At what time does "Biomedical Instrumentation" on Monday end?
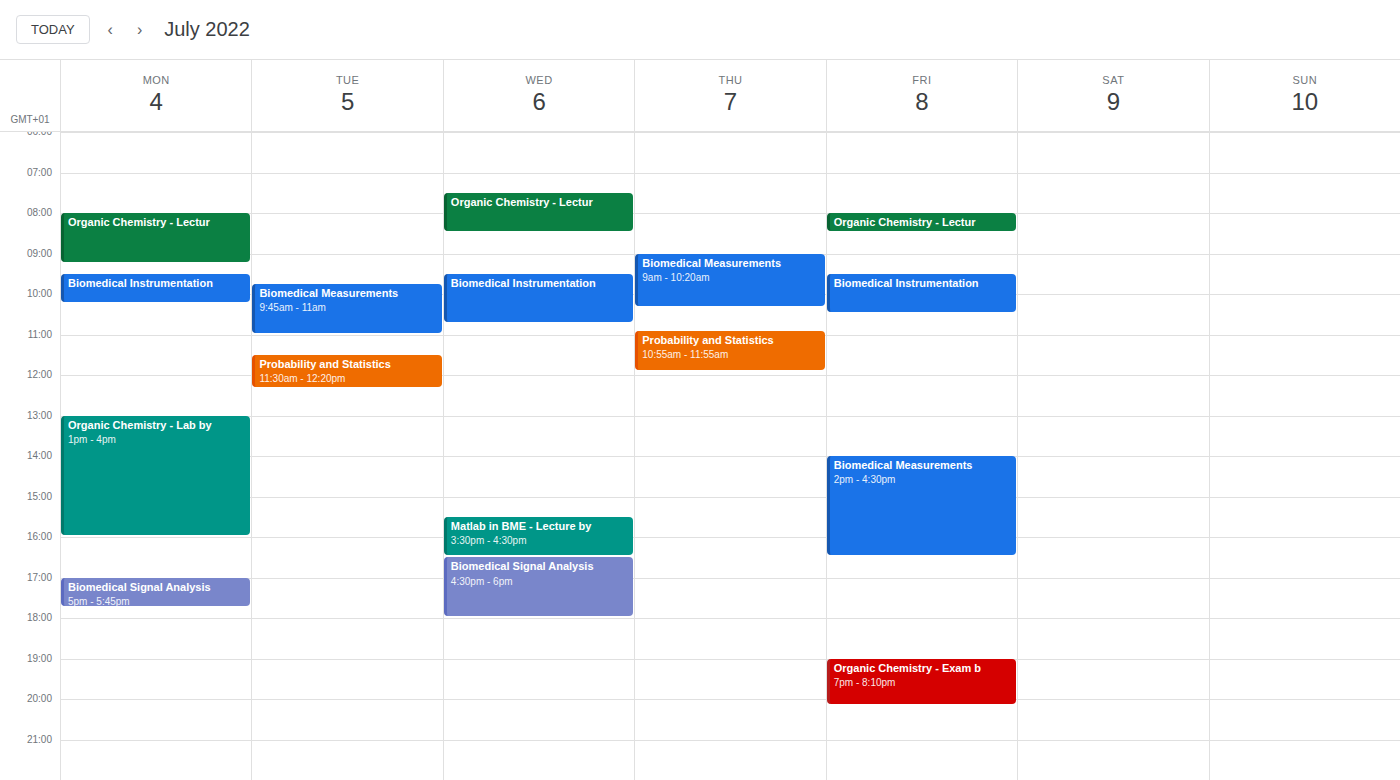
10:15 AM